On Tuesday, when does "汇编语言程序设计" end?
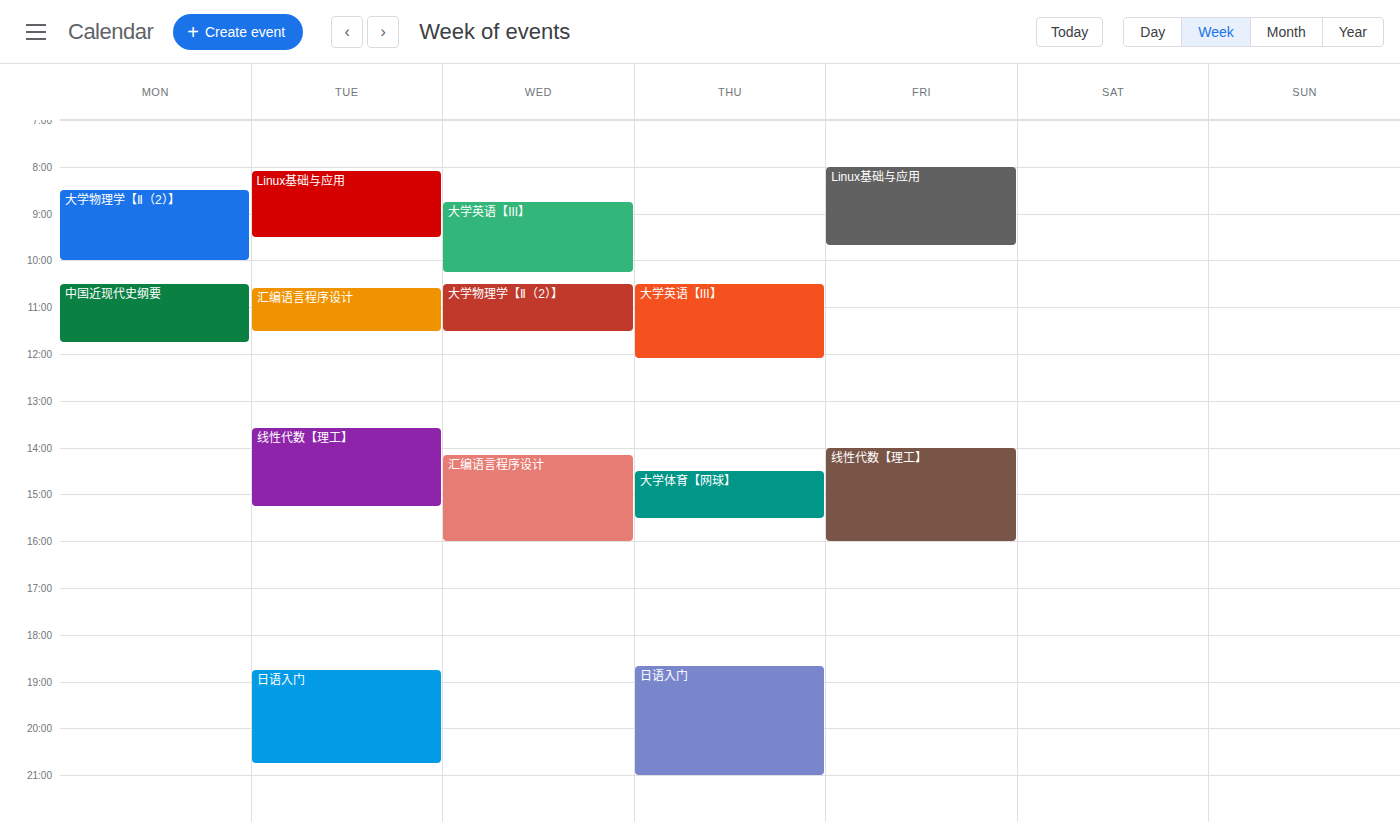
11:30 AM